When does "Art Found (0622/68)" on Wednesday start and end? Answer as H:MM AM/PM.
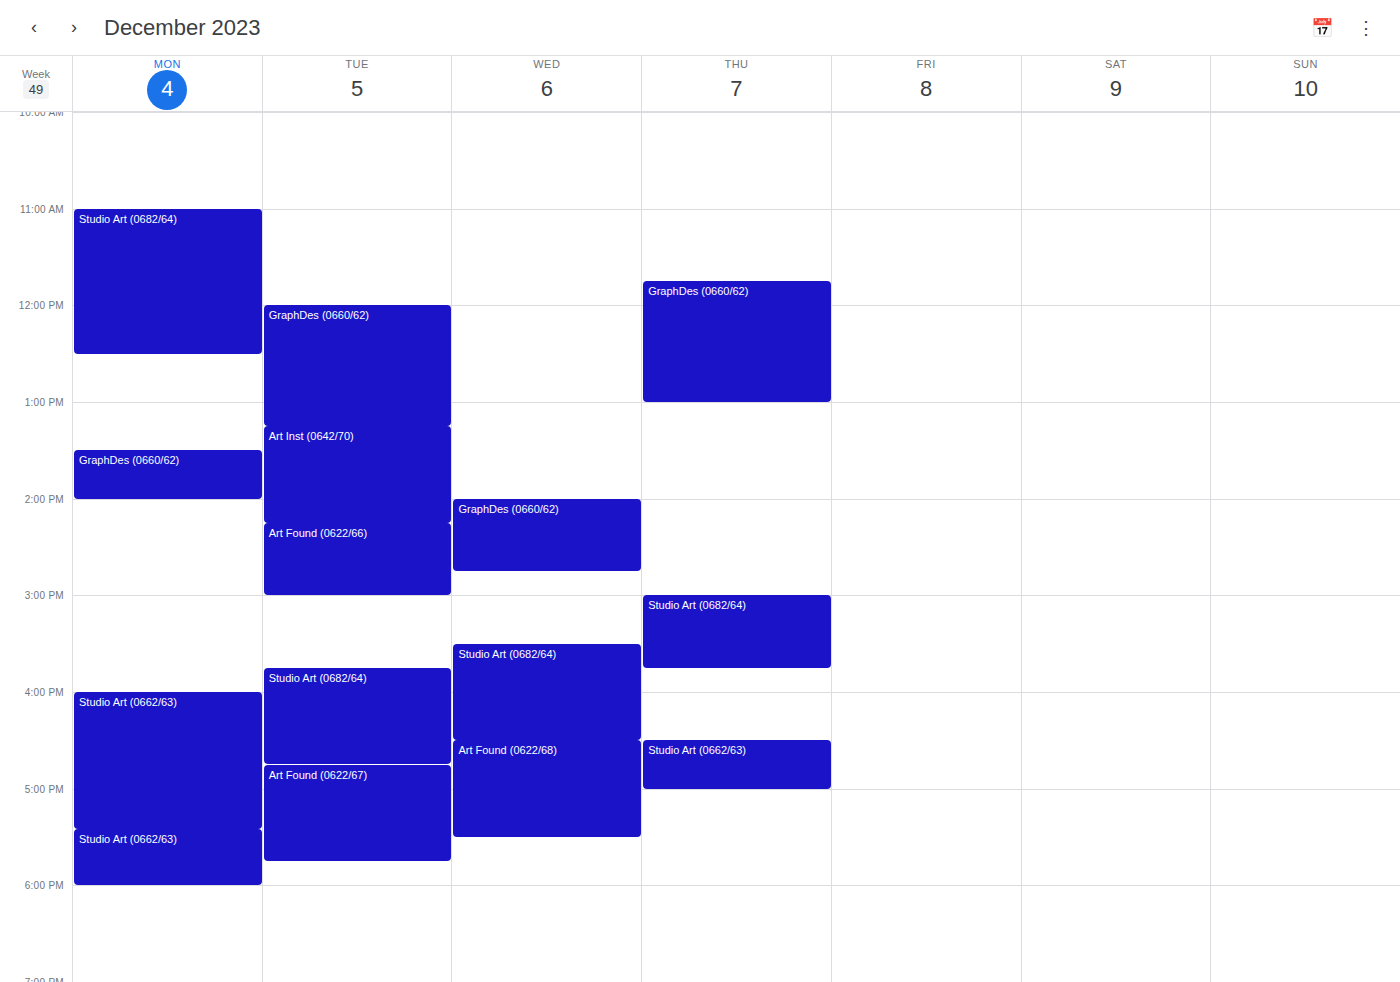
4:30 PM to 5:30 PM